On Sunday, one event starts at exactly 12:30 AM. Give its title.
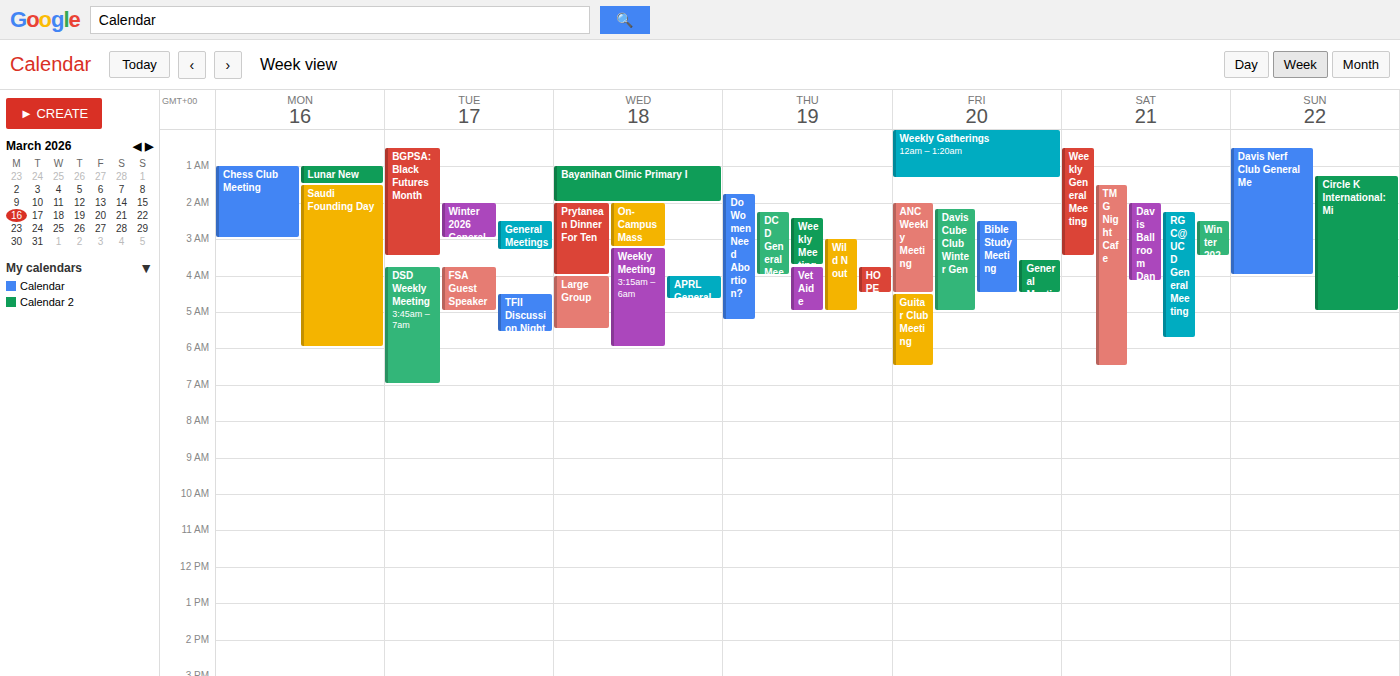
"Davis Nerf Club General Me"